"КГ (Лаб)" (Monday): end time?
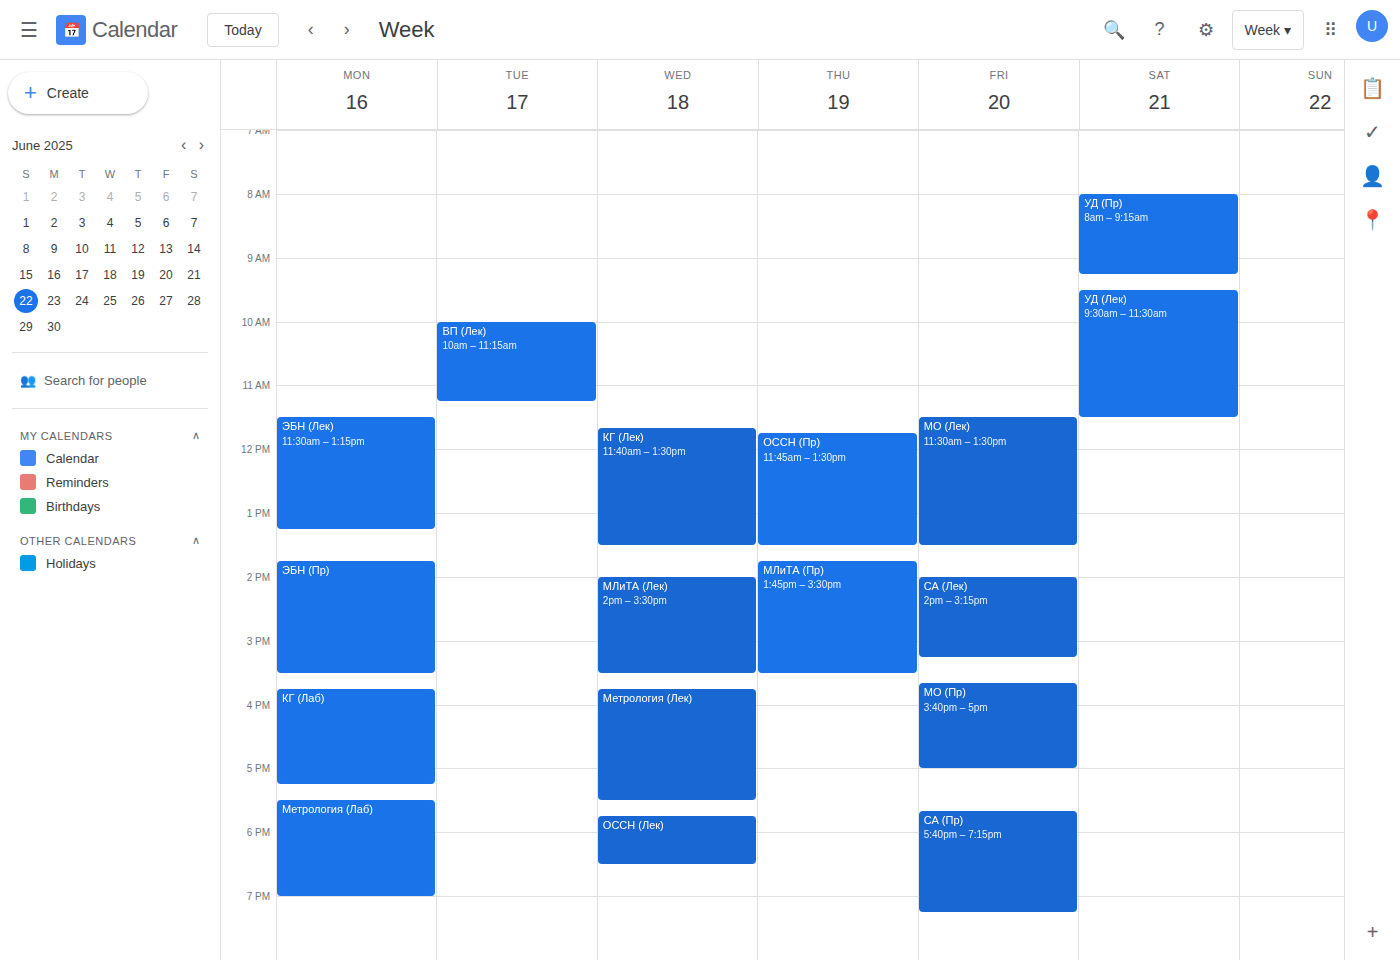
17:15